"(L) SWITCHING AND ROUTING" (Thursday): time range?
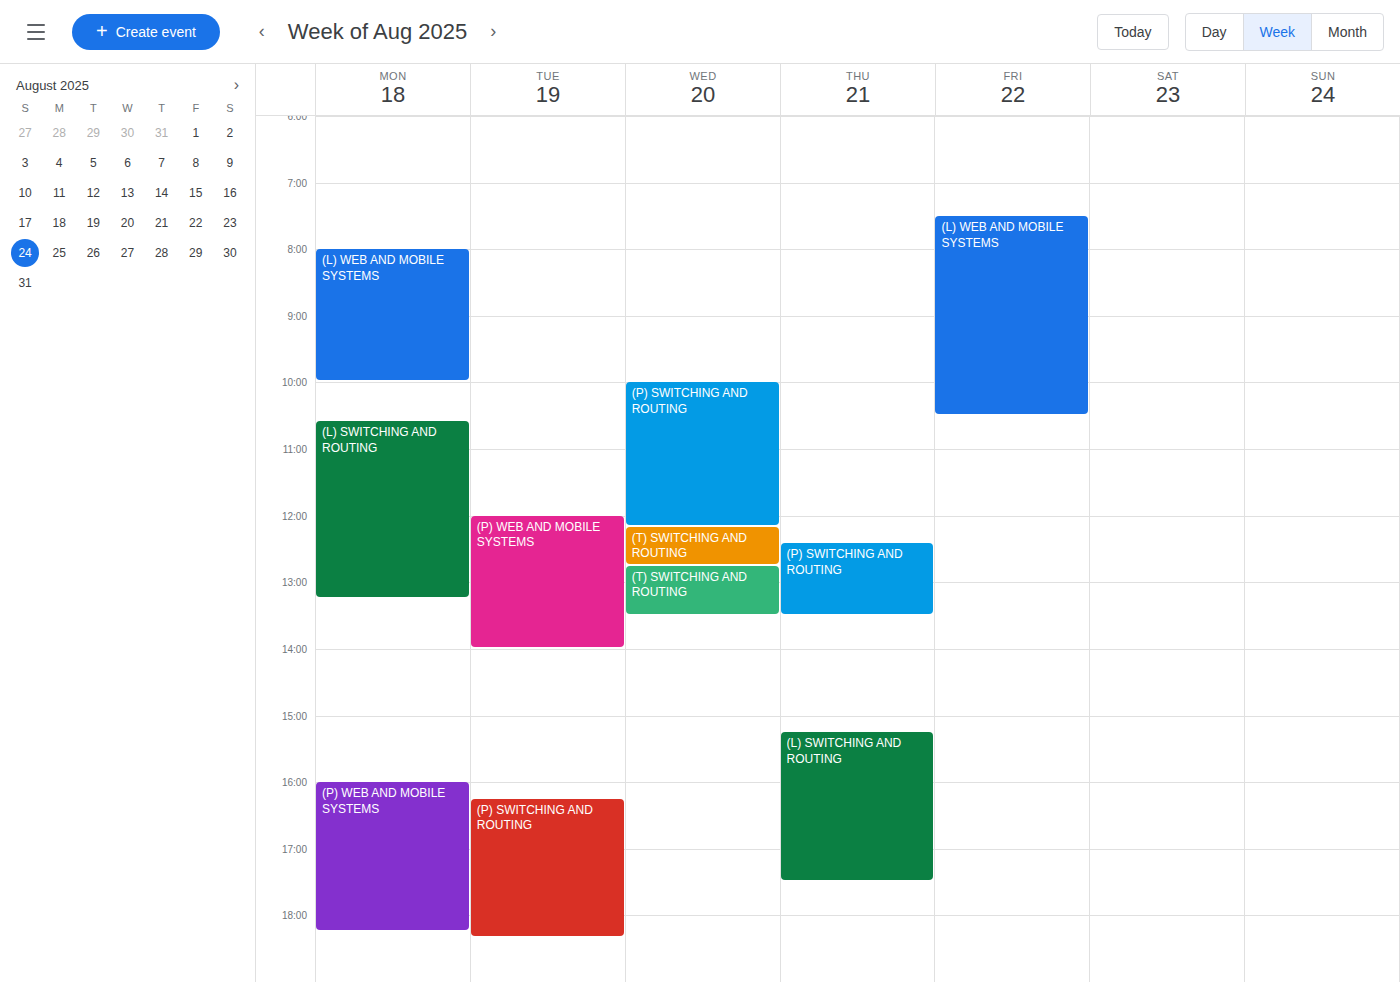
3:15 PM to 5:30 PM